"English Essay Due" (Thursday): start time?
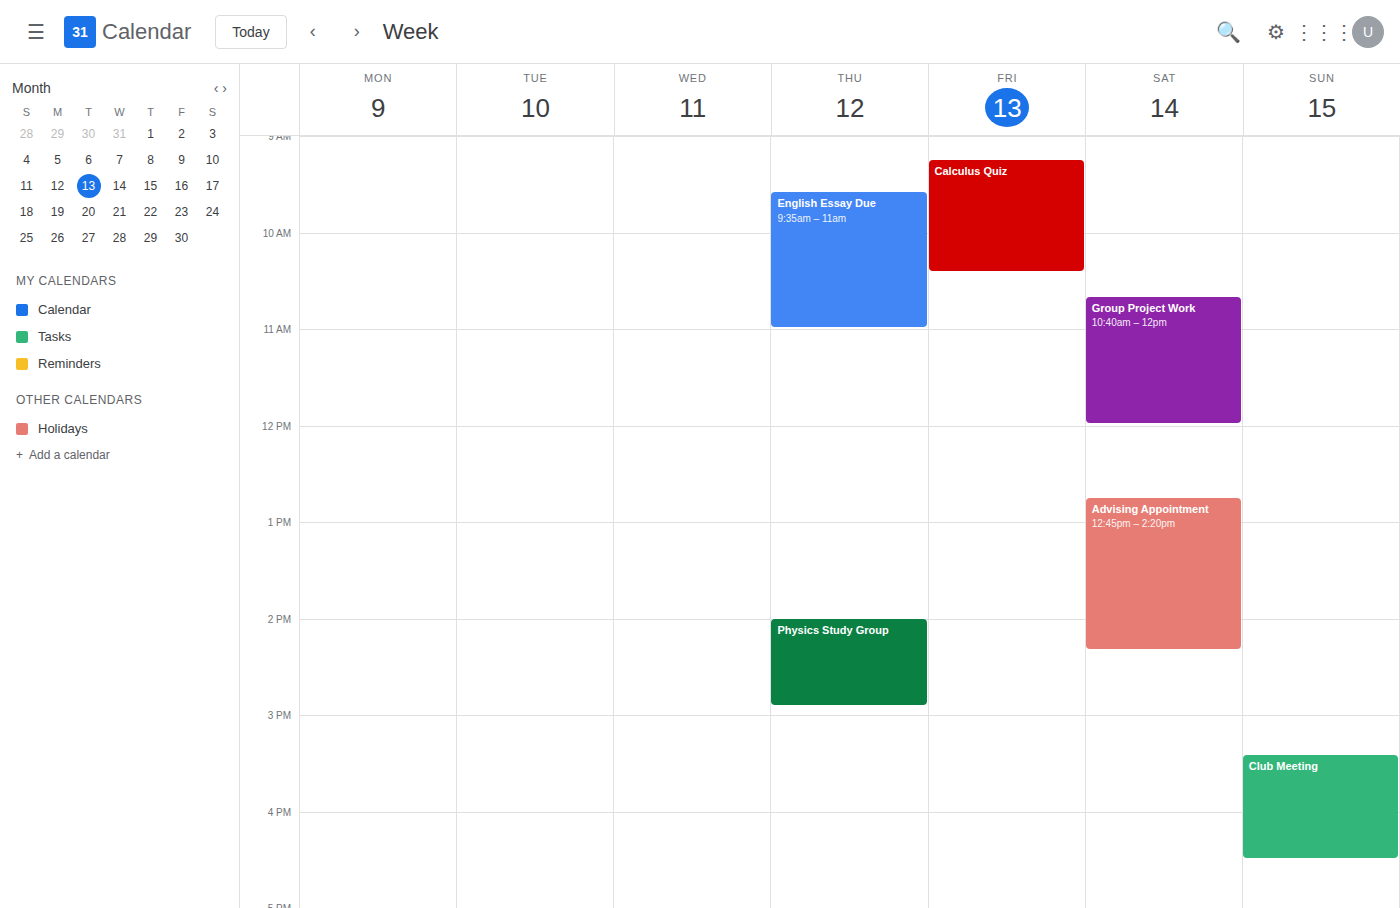
9:35 AM